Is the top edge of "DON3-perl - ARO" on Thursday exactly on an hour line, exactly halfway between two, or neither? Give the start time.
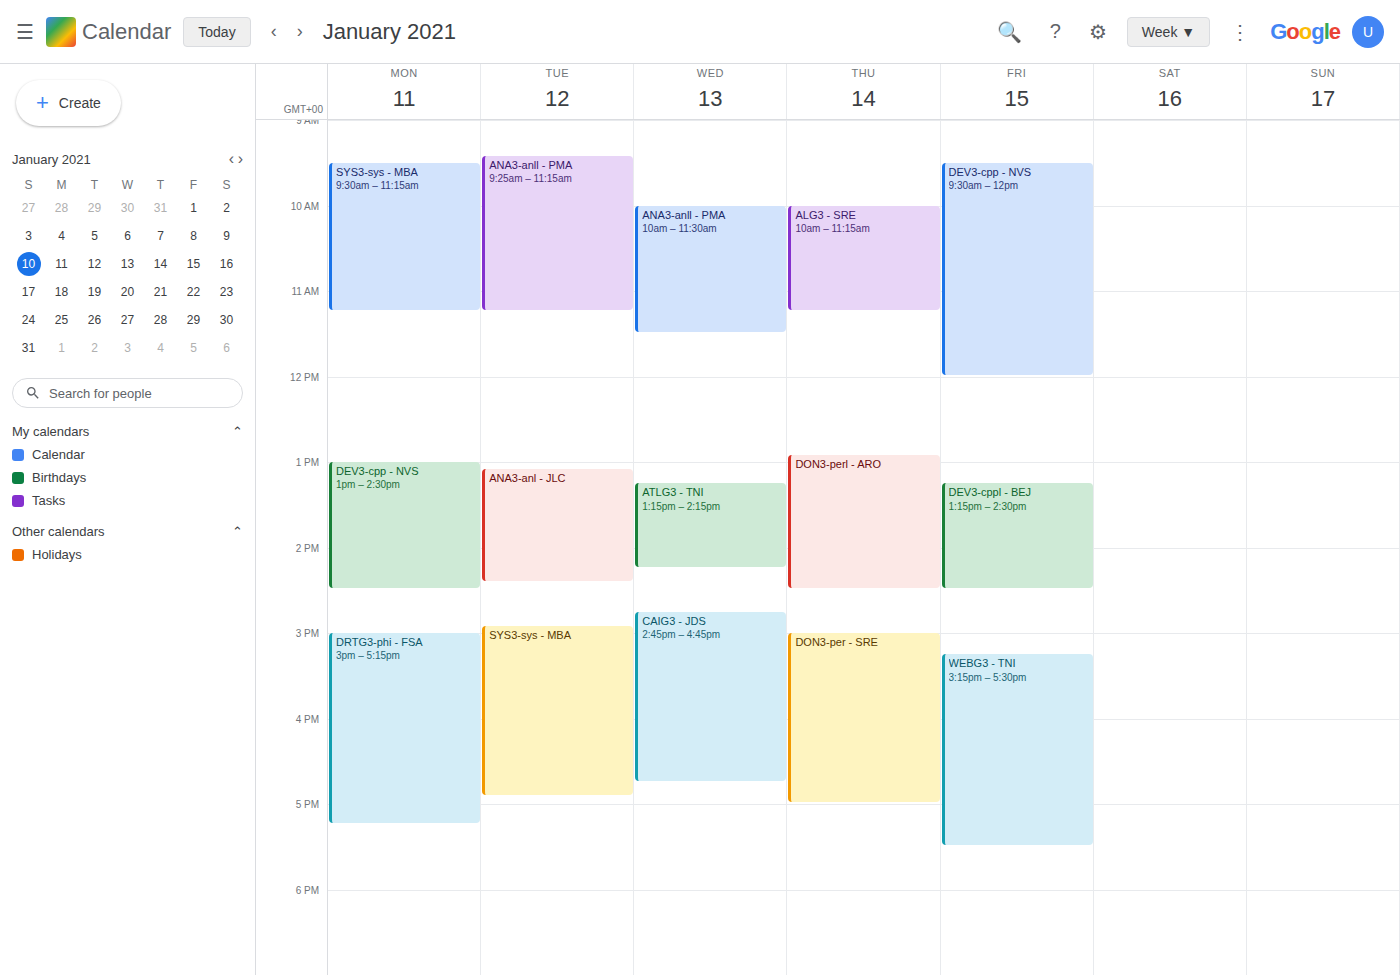
12:55 -- neither: 55 minutes below the 12:00 line and 5 minutes above the 13:00 line.